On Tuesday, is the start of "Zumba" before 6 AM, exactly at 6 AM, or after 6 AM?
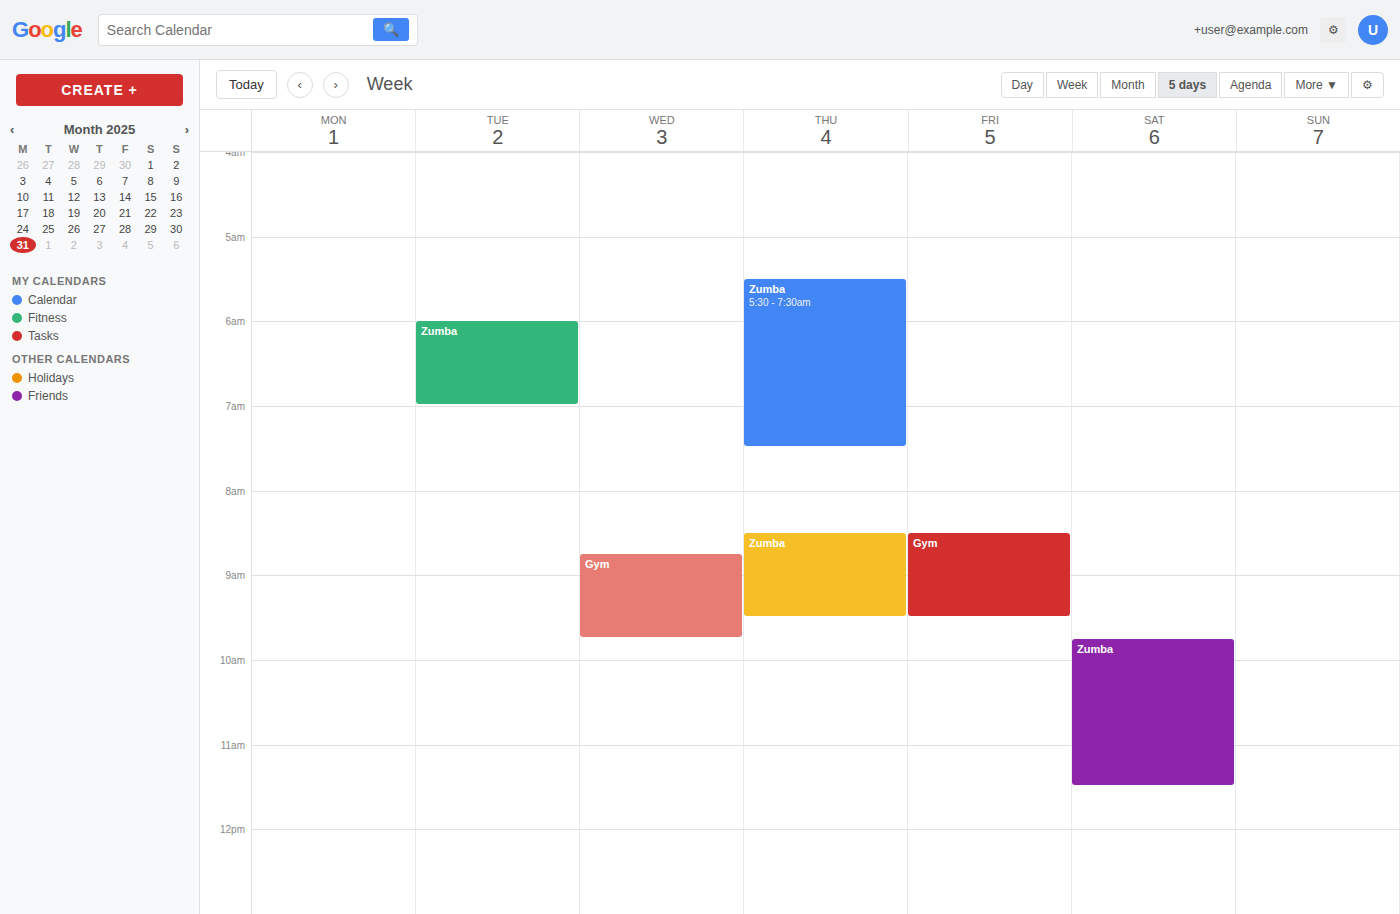
6:00 AM -- exactly at 6 AM, on the 6 AM line.